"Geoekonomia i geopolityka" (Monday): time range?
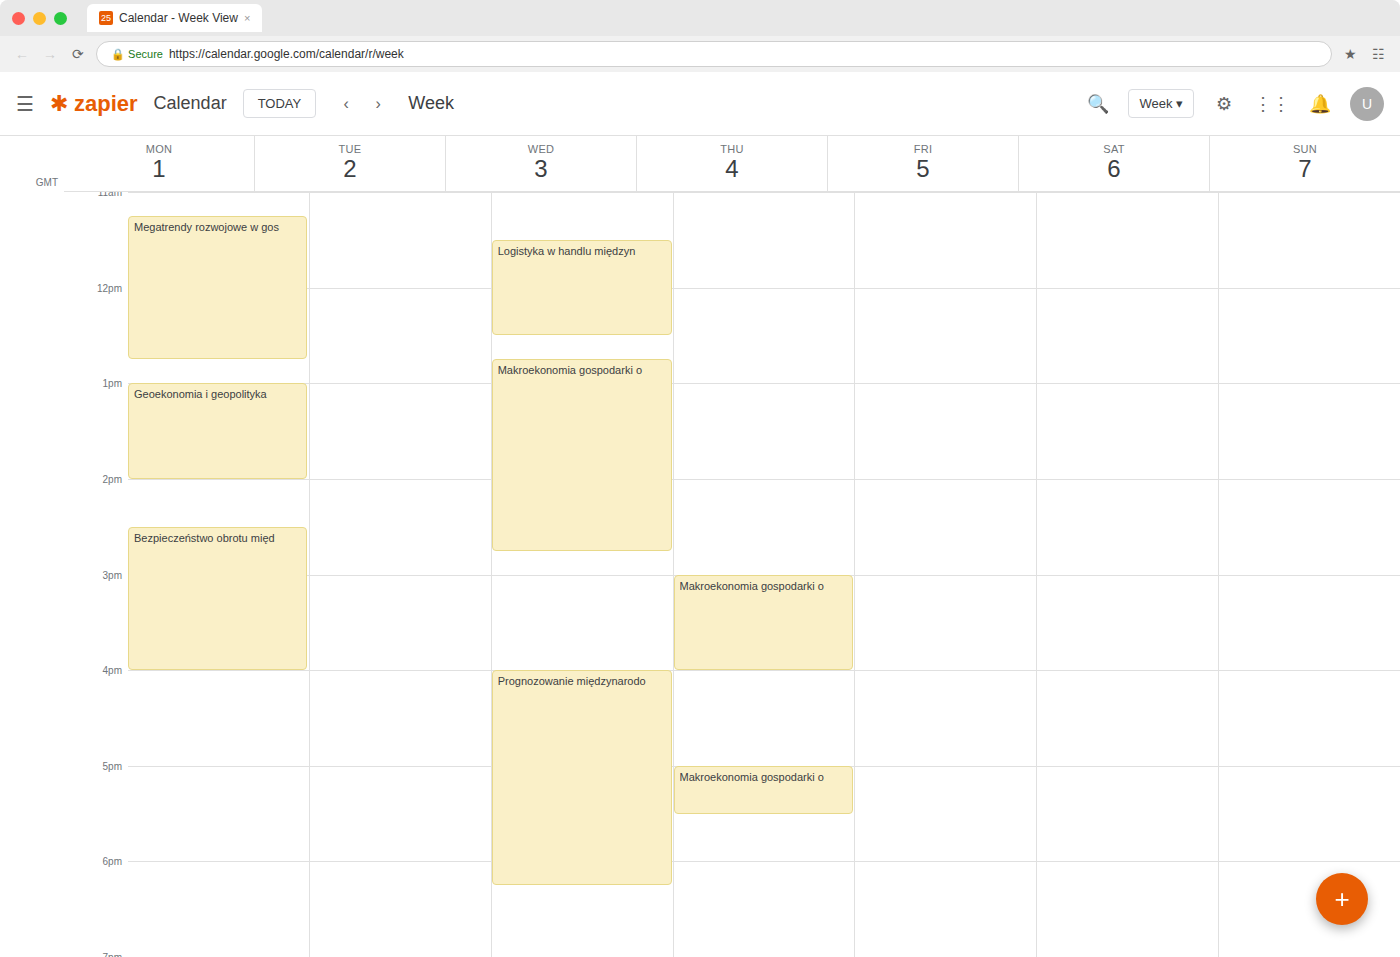
1:00 PM to 2:00 PM